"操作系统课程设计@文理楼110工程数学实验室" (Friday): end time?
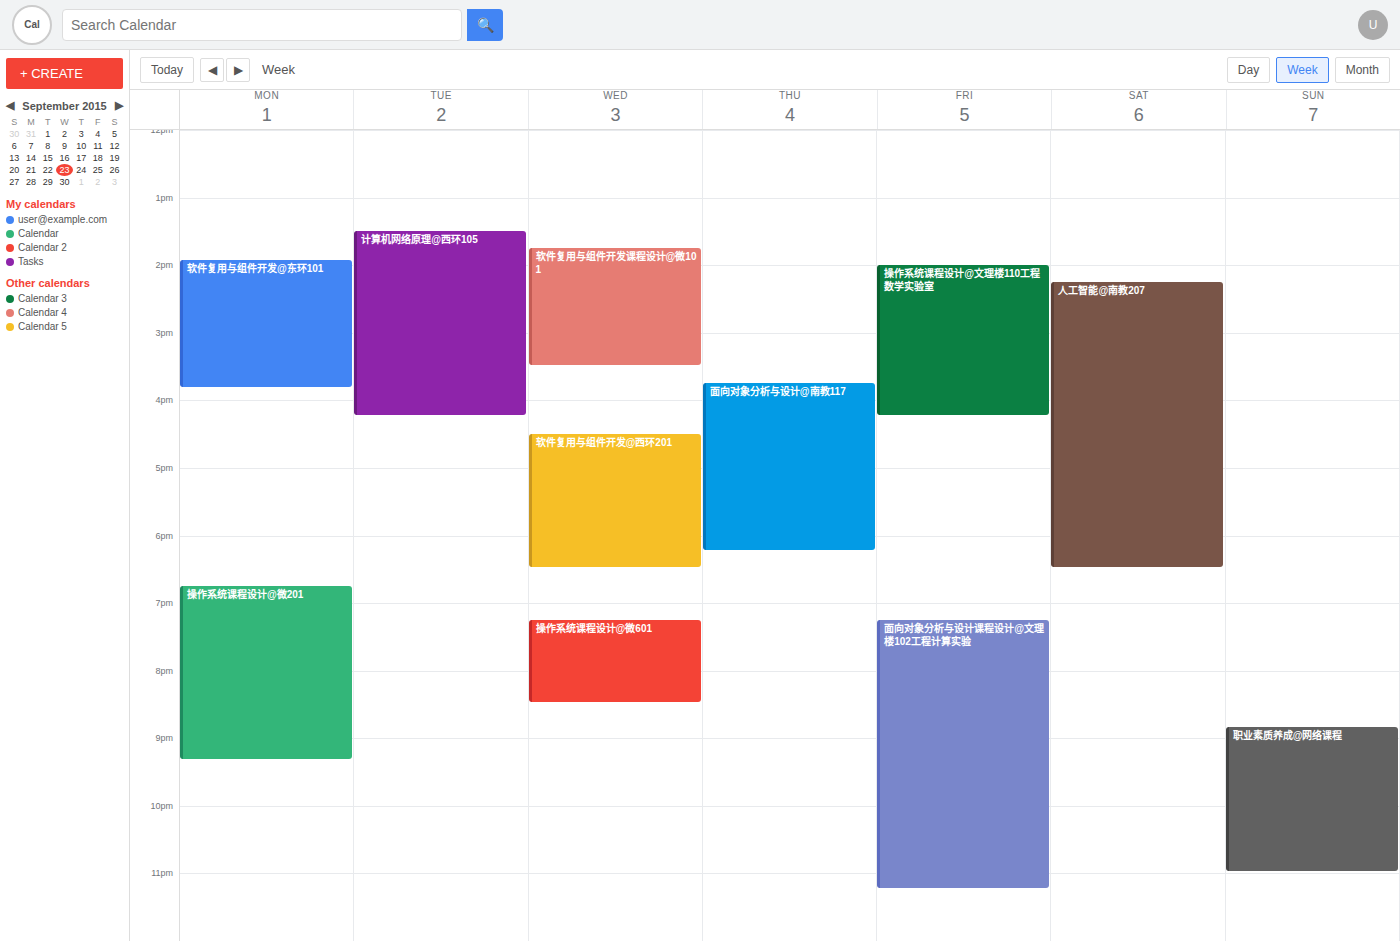
16:15